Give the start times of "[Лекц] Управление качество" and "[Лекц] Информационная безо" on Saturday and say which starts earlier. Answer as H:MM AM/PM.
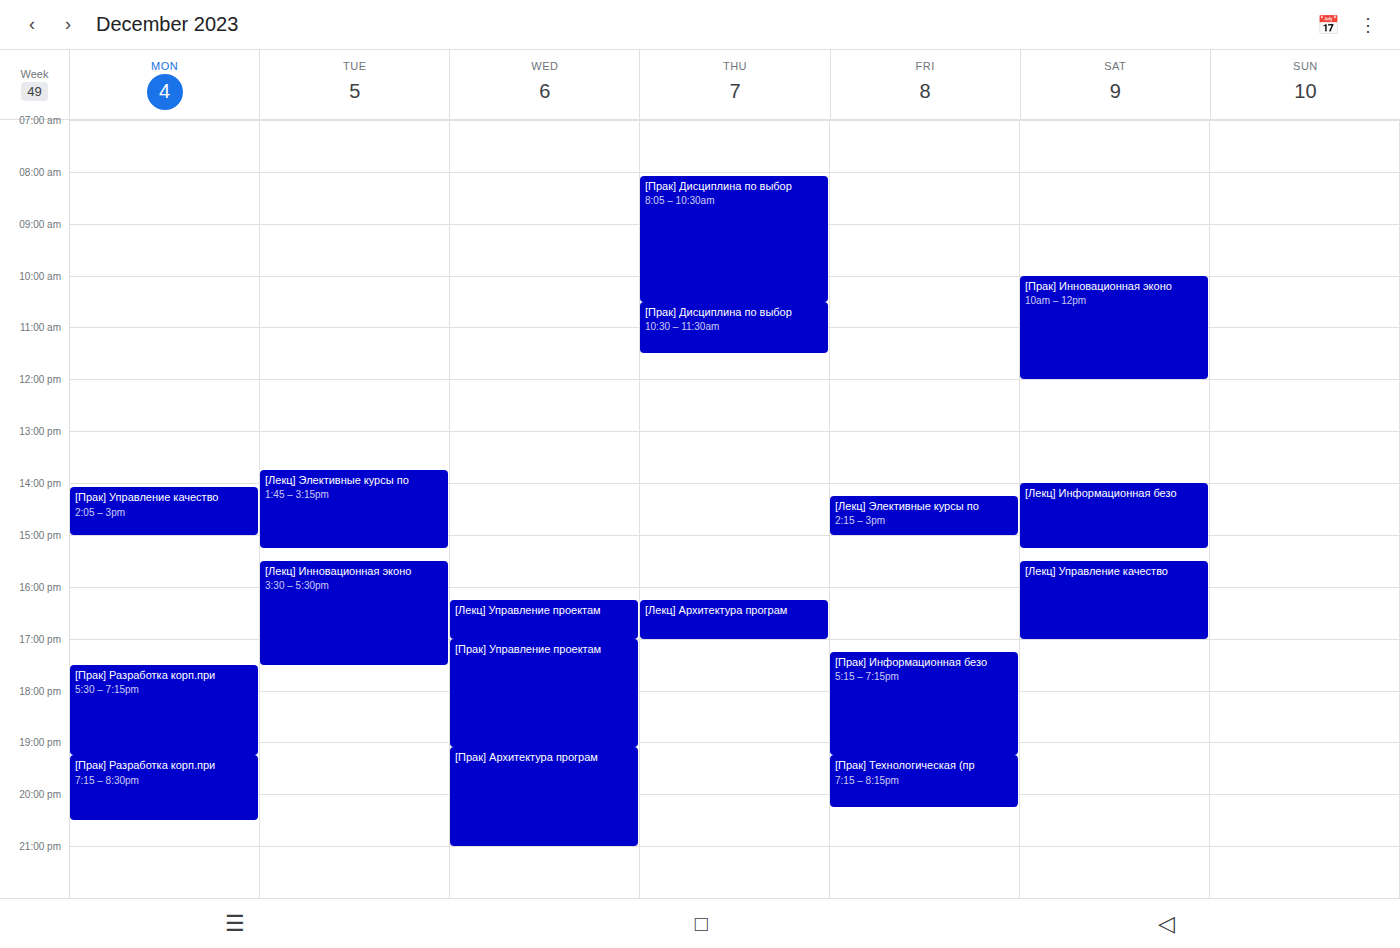
"[Лекц] Информационная безо" 2:00 PM; "[Лекц] Управление качество" 3:30 PM.